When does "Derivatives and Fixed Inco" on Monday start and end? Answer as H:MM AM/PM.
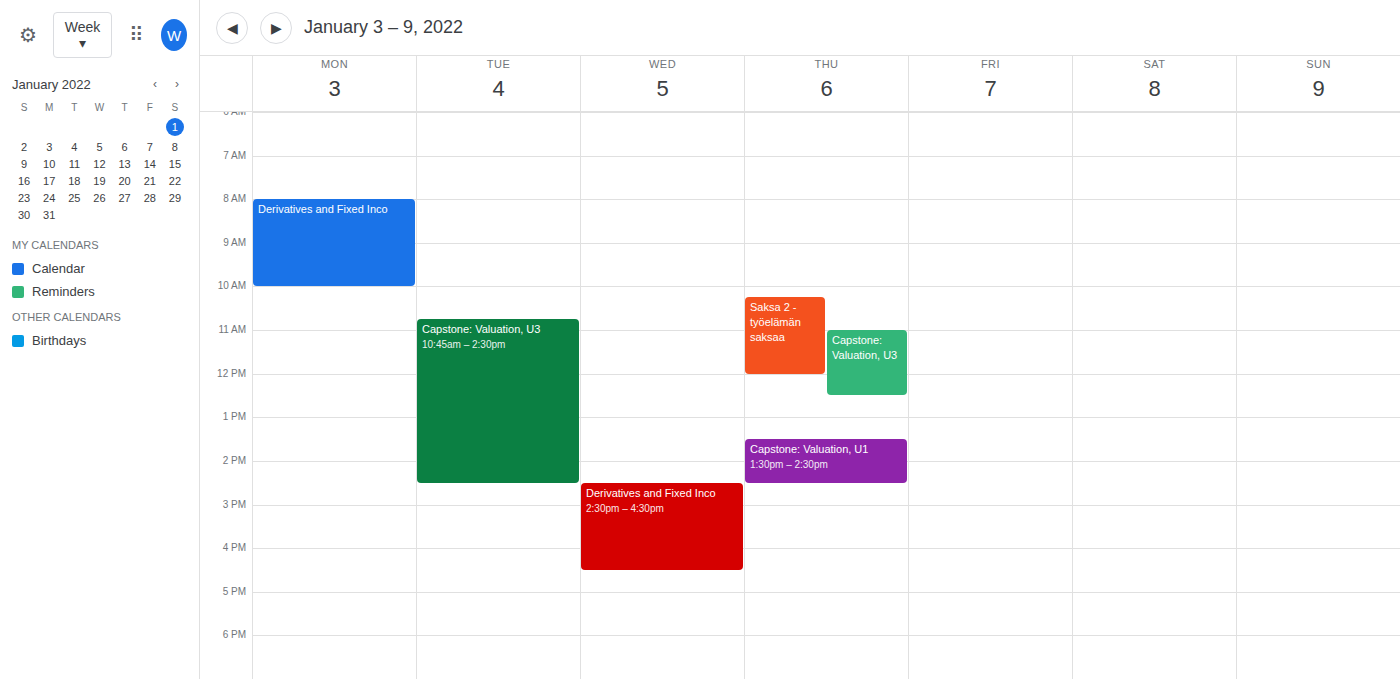
8:00 AM to 10:00 AM